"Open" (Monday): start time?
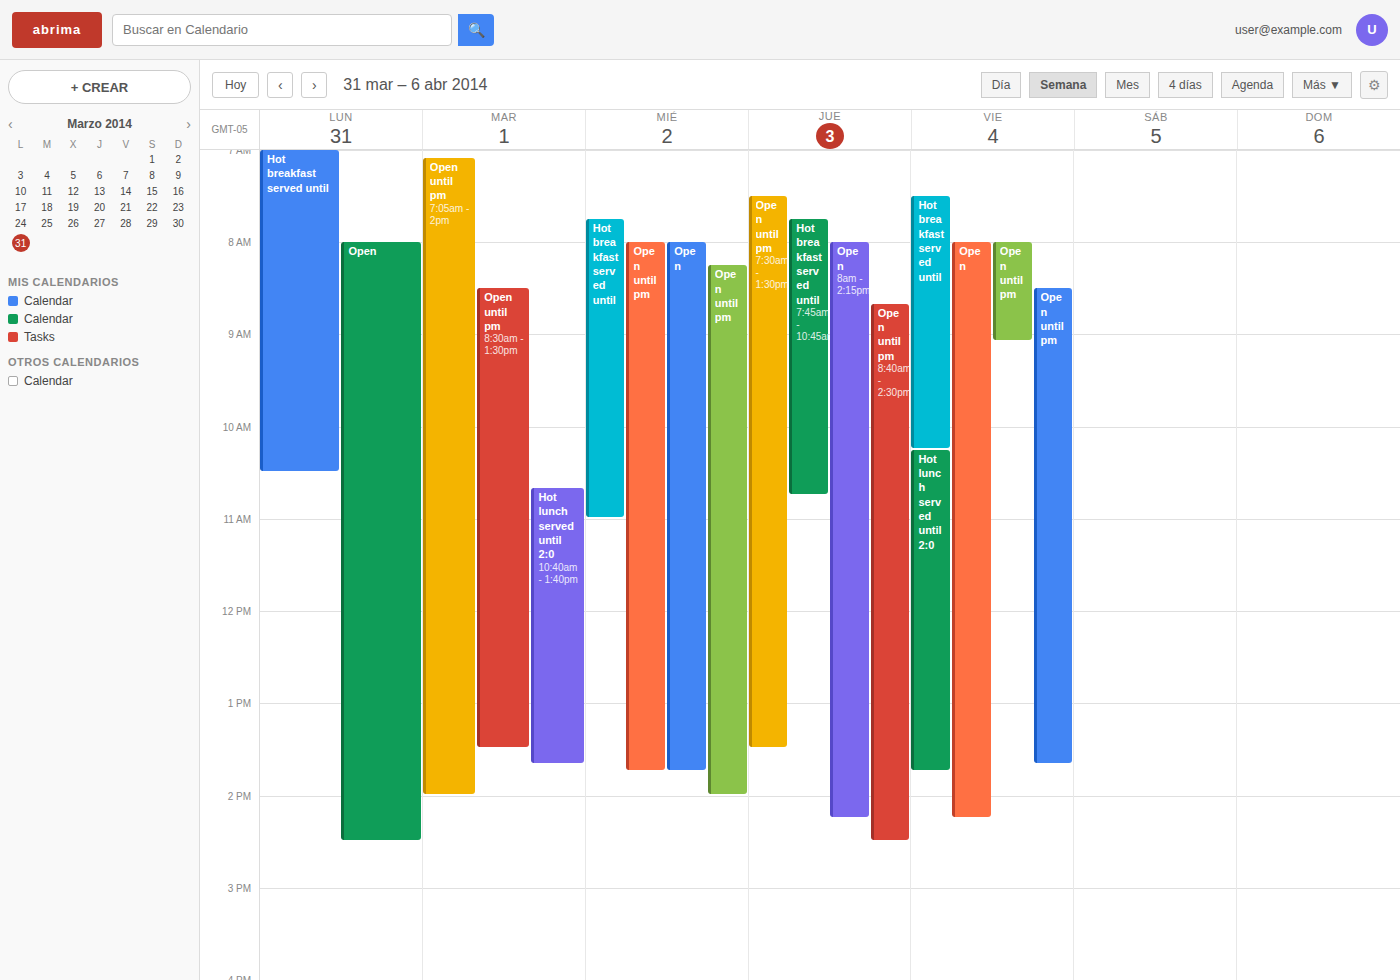
8:00 AM